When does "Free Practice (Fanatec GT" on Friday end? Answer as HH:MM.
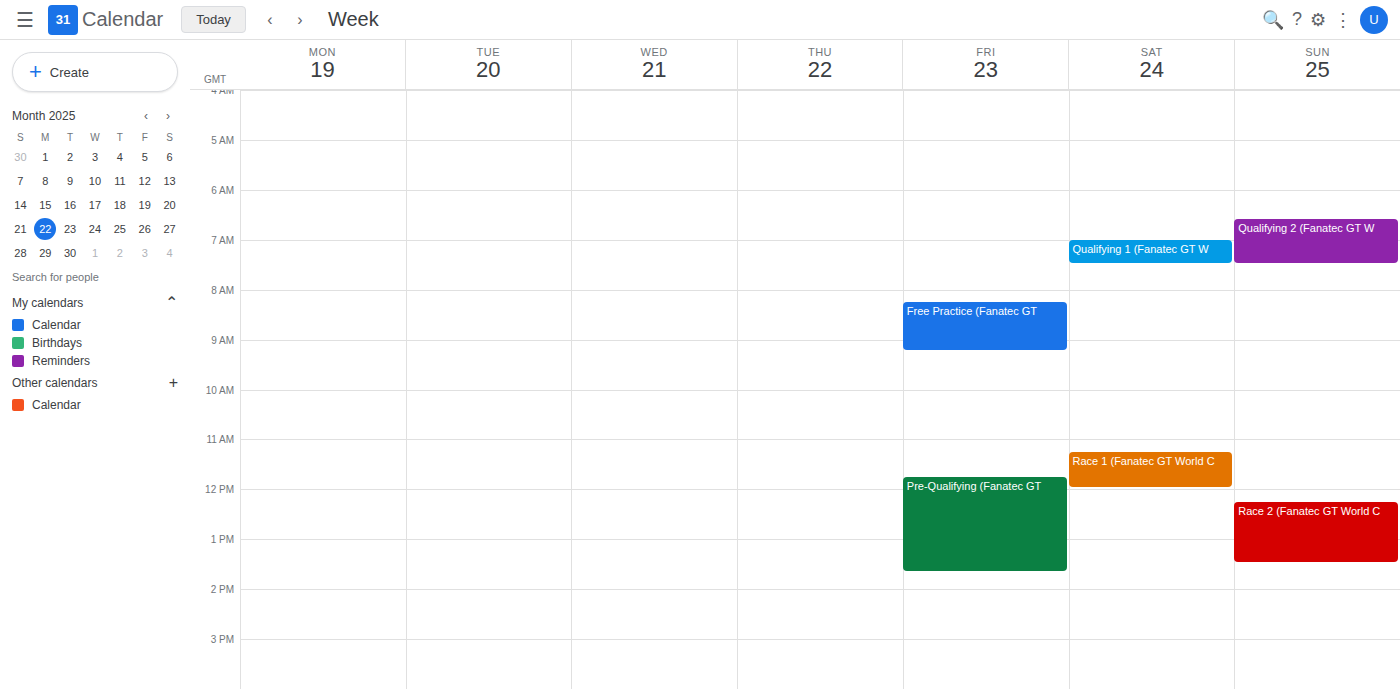
09:15